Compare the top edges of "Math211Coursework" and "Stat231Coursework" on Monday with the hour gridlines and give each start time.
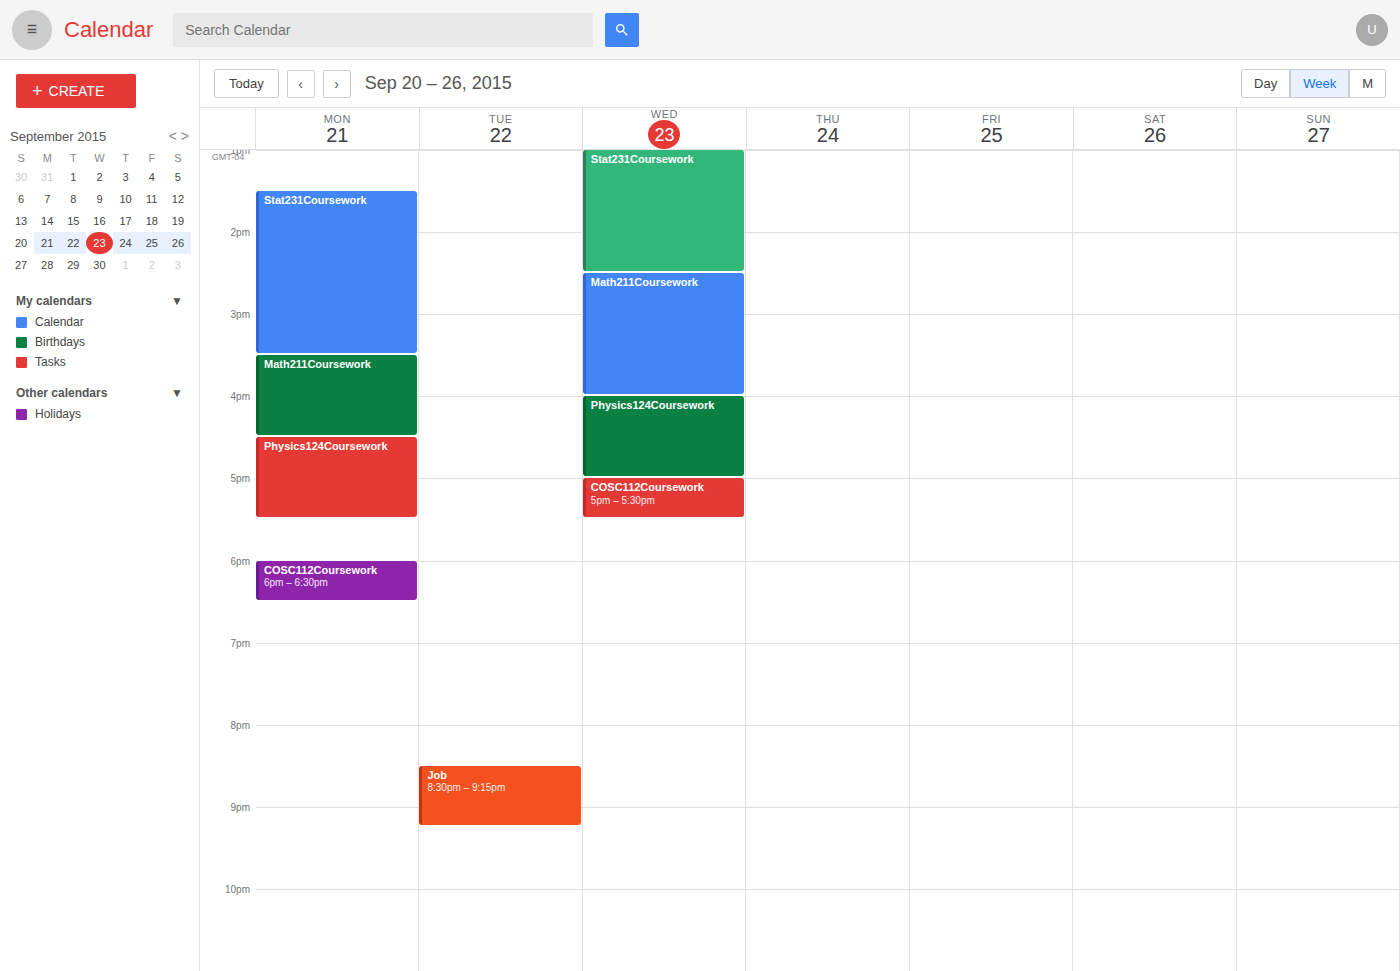
"Math211Coursework": 3:30 PM, halfway between the 3 PM and 4 PM lines. "Stat231Coursework": 1:30 PM, halfway between the 1 PM and 2 PM lines.